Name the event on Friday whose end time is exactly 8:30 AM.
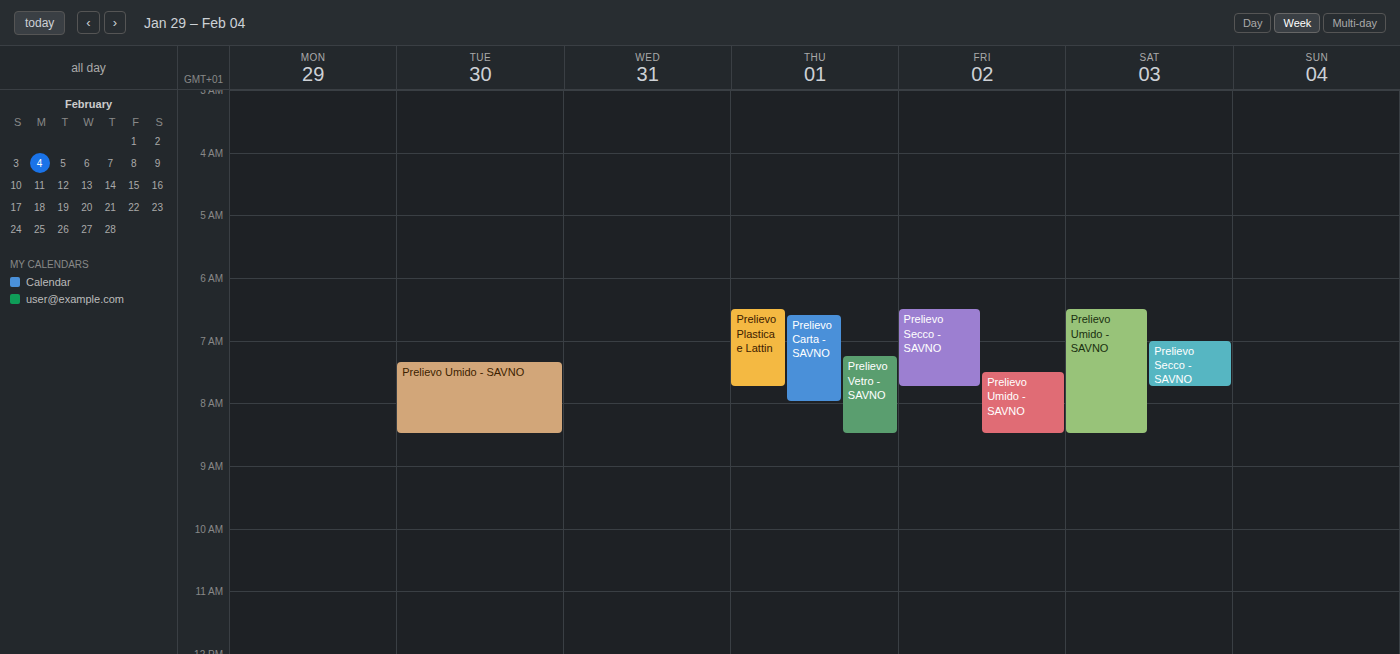
"Prelievo Umido - SAVNO"